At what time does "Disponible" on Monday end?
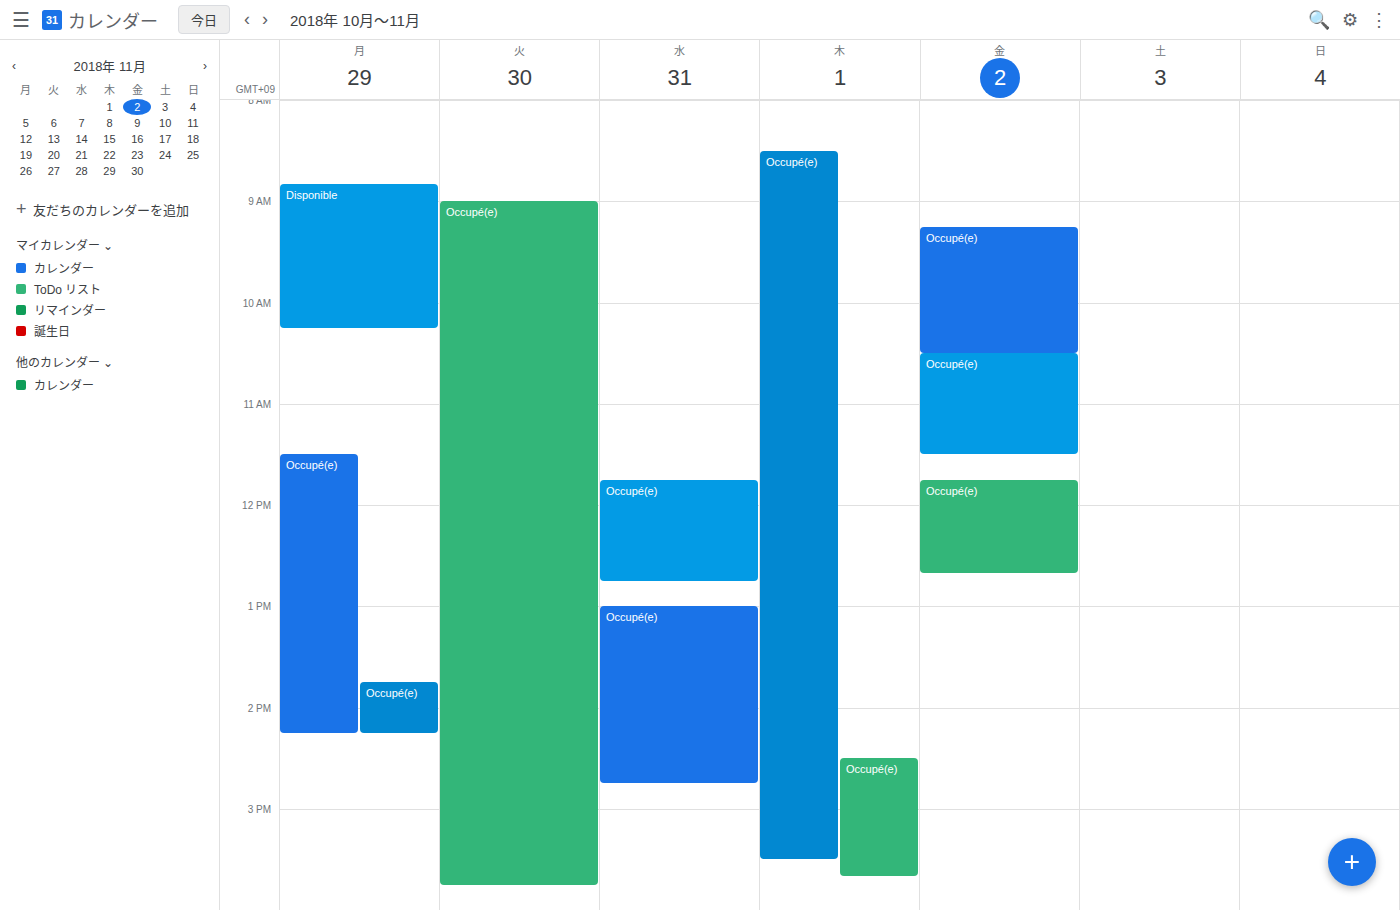
10:15 AM